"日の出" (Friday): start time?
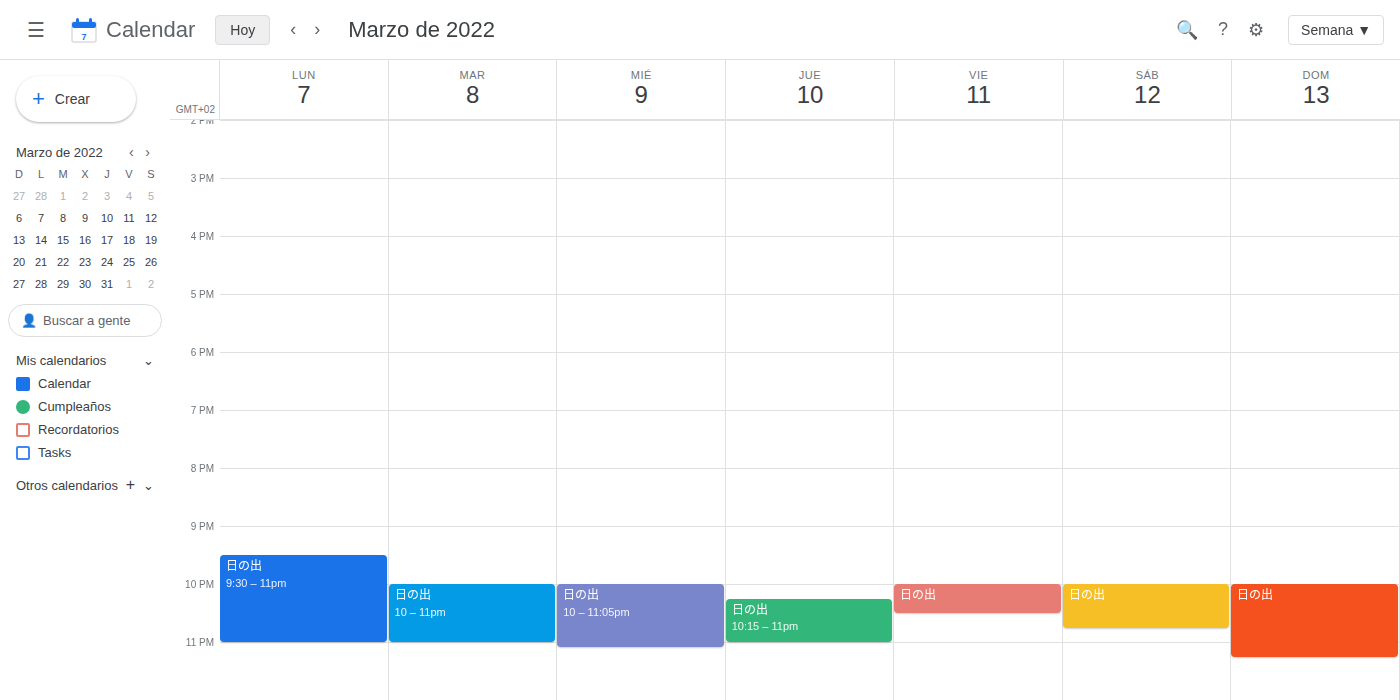
10:00 PM